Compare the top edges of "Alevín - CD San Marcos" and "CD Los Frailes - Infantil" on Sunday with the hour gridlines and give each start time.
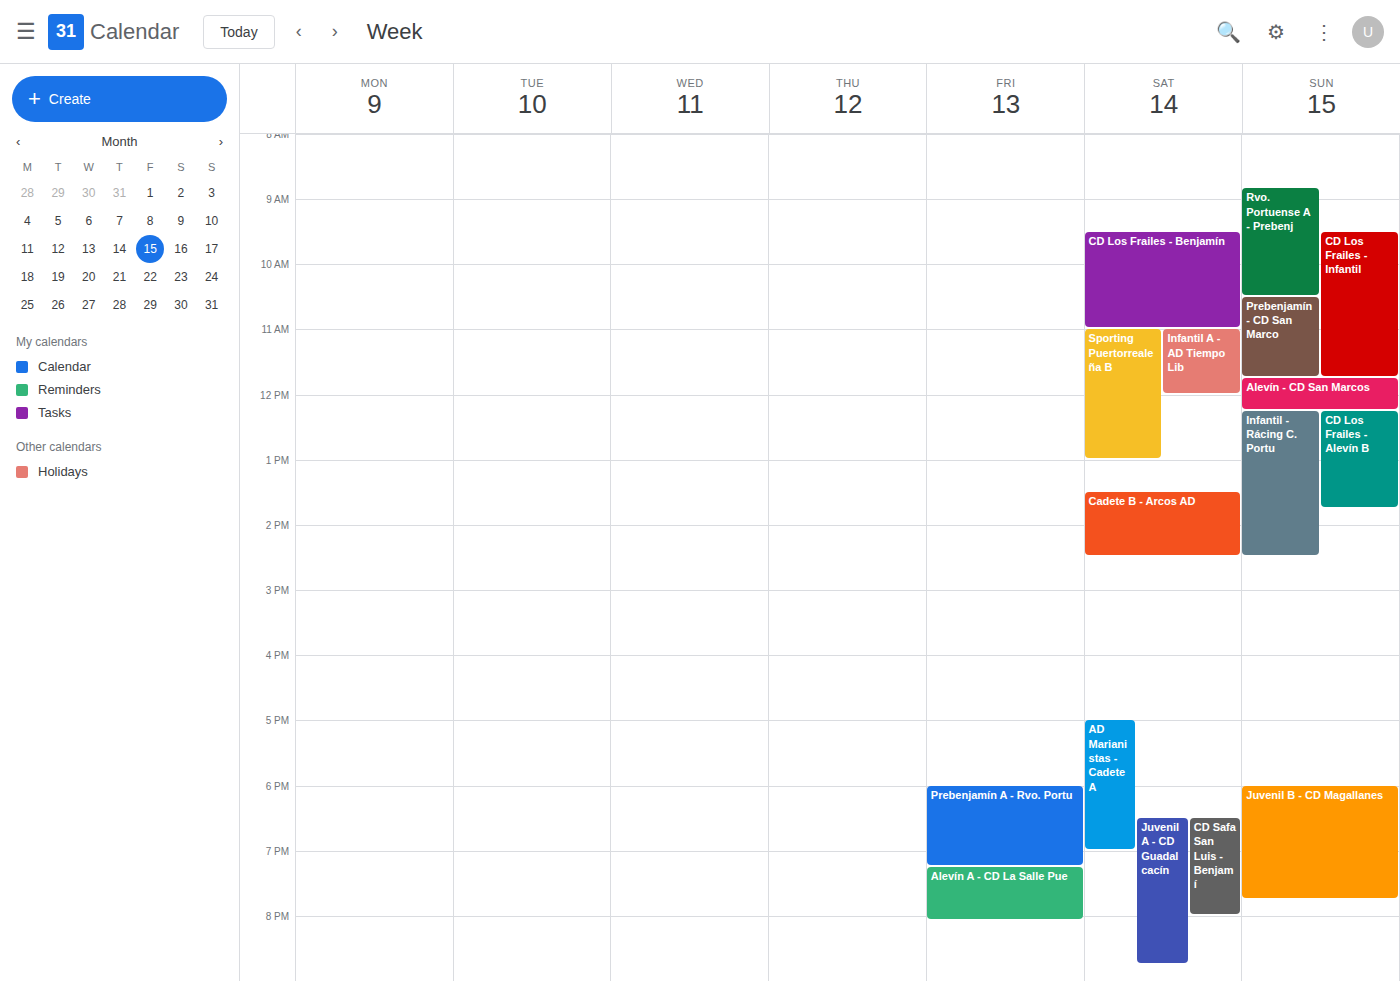
"Alevín - CD San Marcos": 11:45 AM, neither: three quarters of the way from the 11 AM line to the 12 PM line. "CD Los Frailes - Infantil": 9:30 AM, halfway between the 9 AM and 10 AM lines.